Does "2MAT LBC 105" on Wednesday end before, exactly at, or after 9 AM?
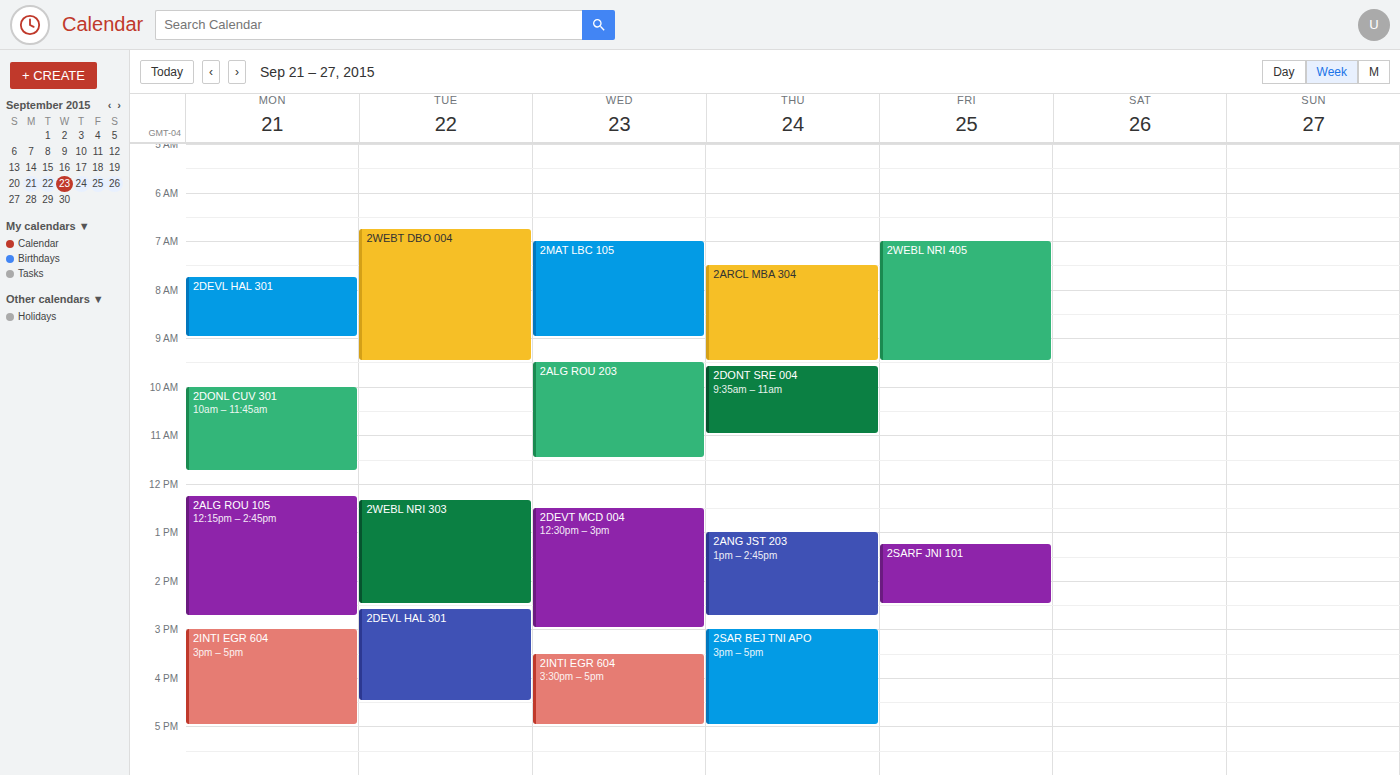
9:00 AM -- exactly at 9 AM, on the 9 AM line.